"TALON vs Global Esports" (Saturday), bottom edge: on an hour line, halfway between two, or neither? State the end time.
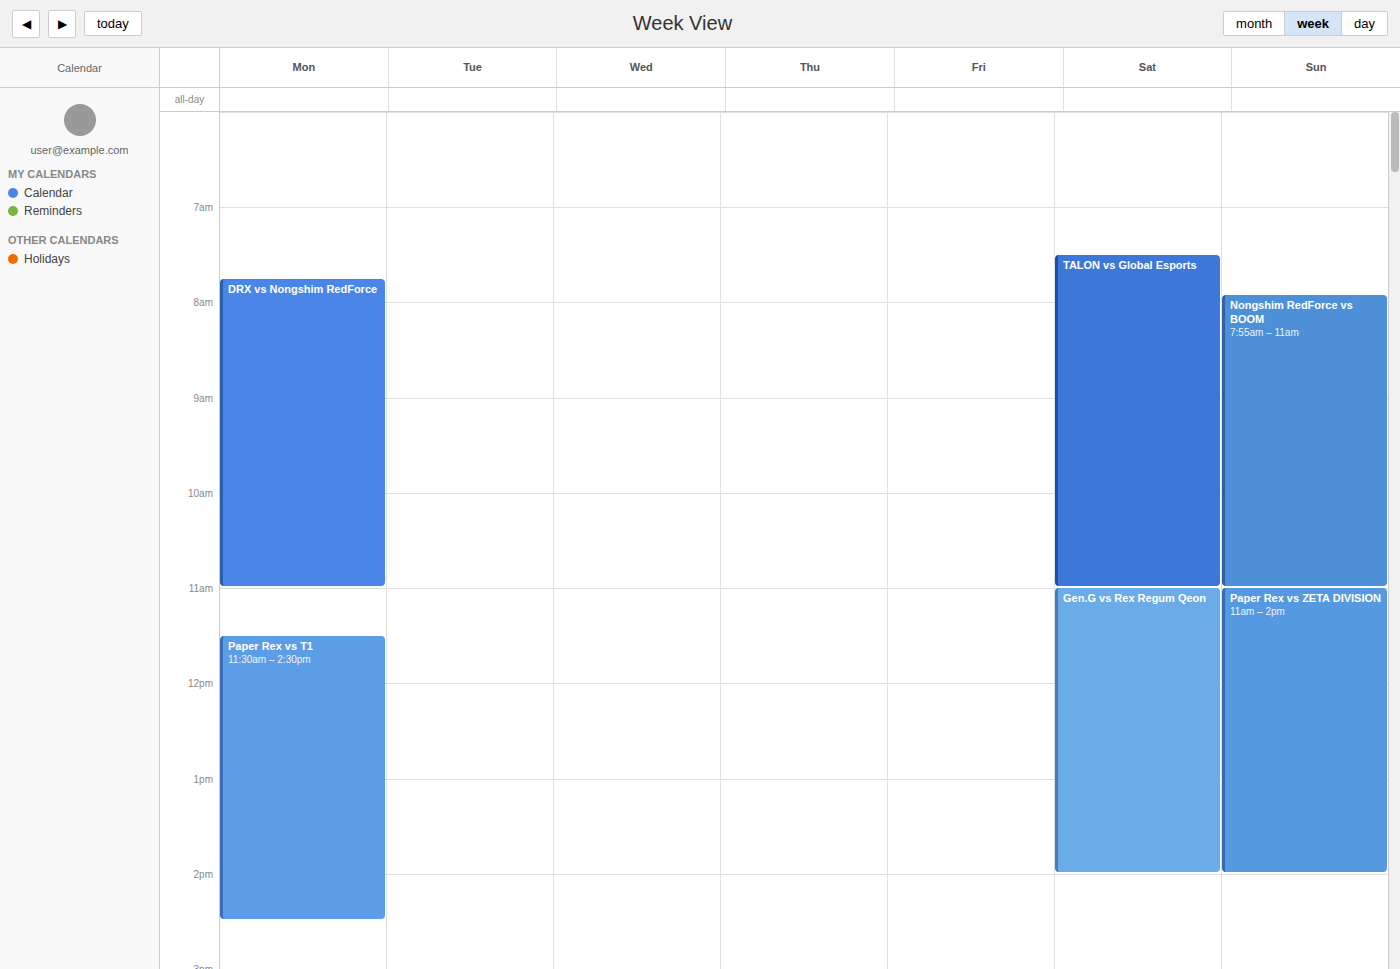
11:00 -- exactly on the 11:00 line.